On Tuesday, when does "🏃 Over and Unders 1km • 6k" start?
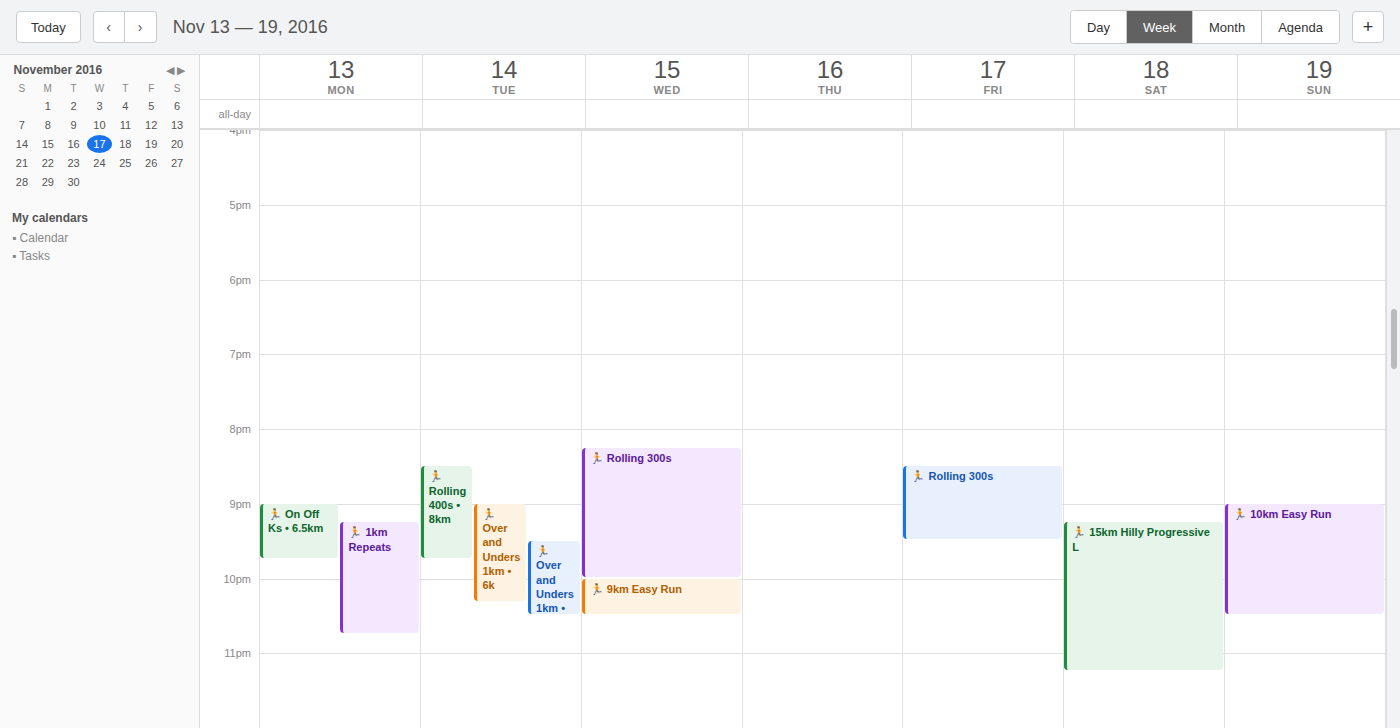
9:00 PM